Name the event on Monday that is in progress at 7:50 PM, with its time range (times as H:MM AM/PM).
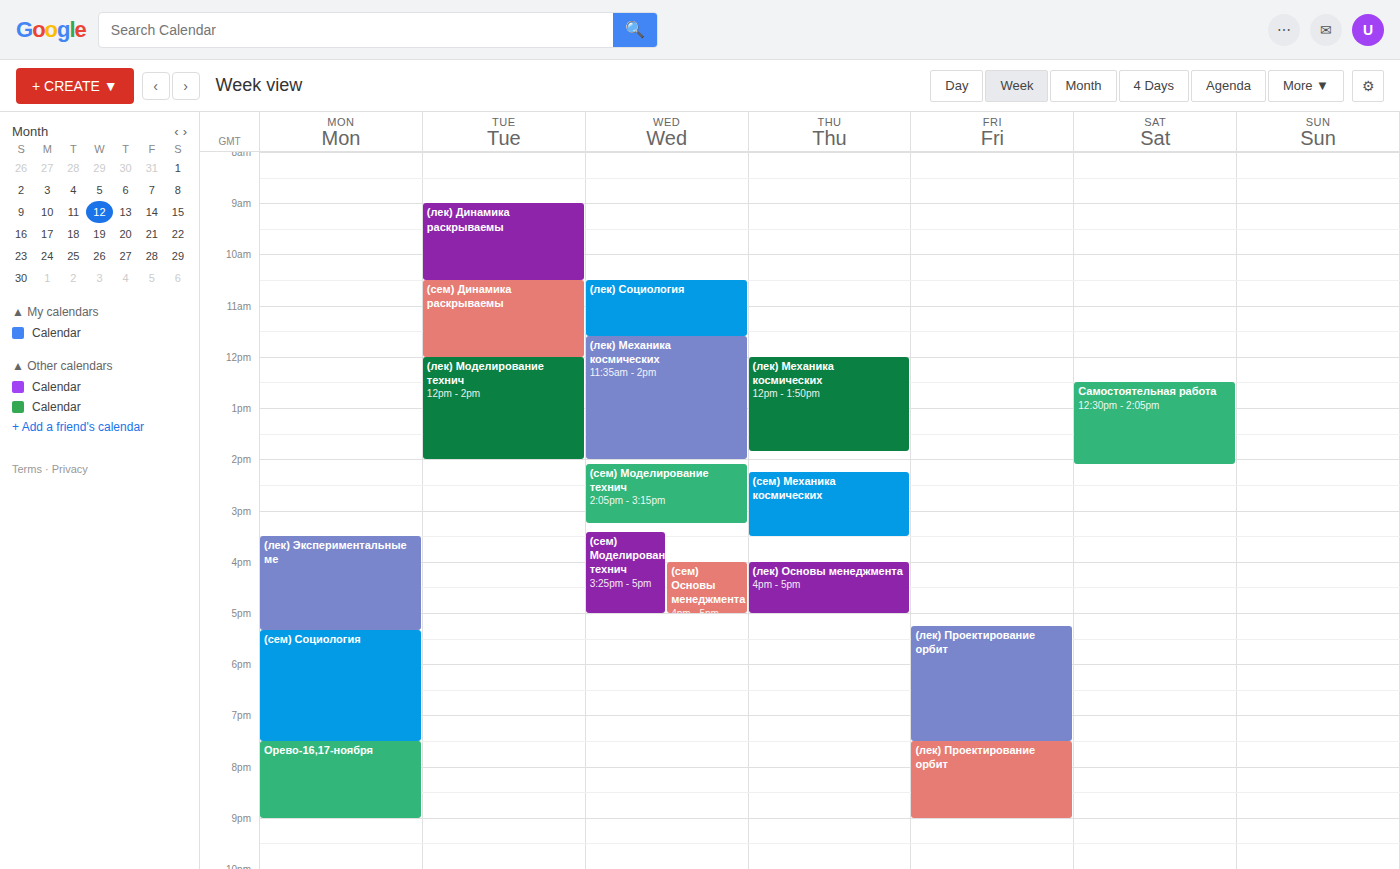
"Орево-16,17-ноября", 7:30 PM to 9:00 PM